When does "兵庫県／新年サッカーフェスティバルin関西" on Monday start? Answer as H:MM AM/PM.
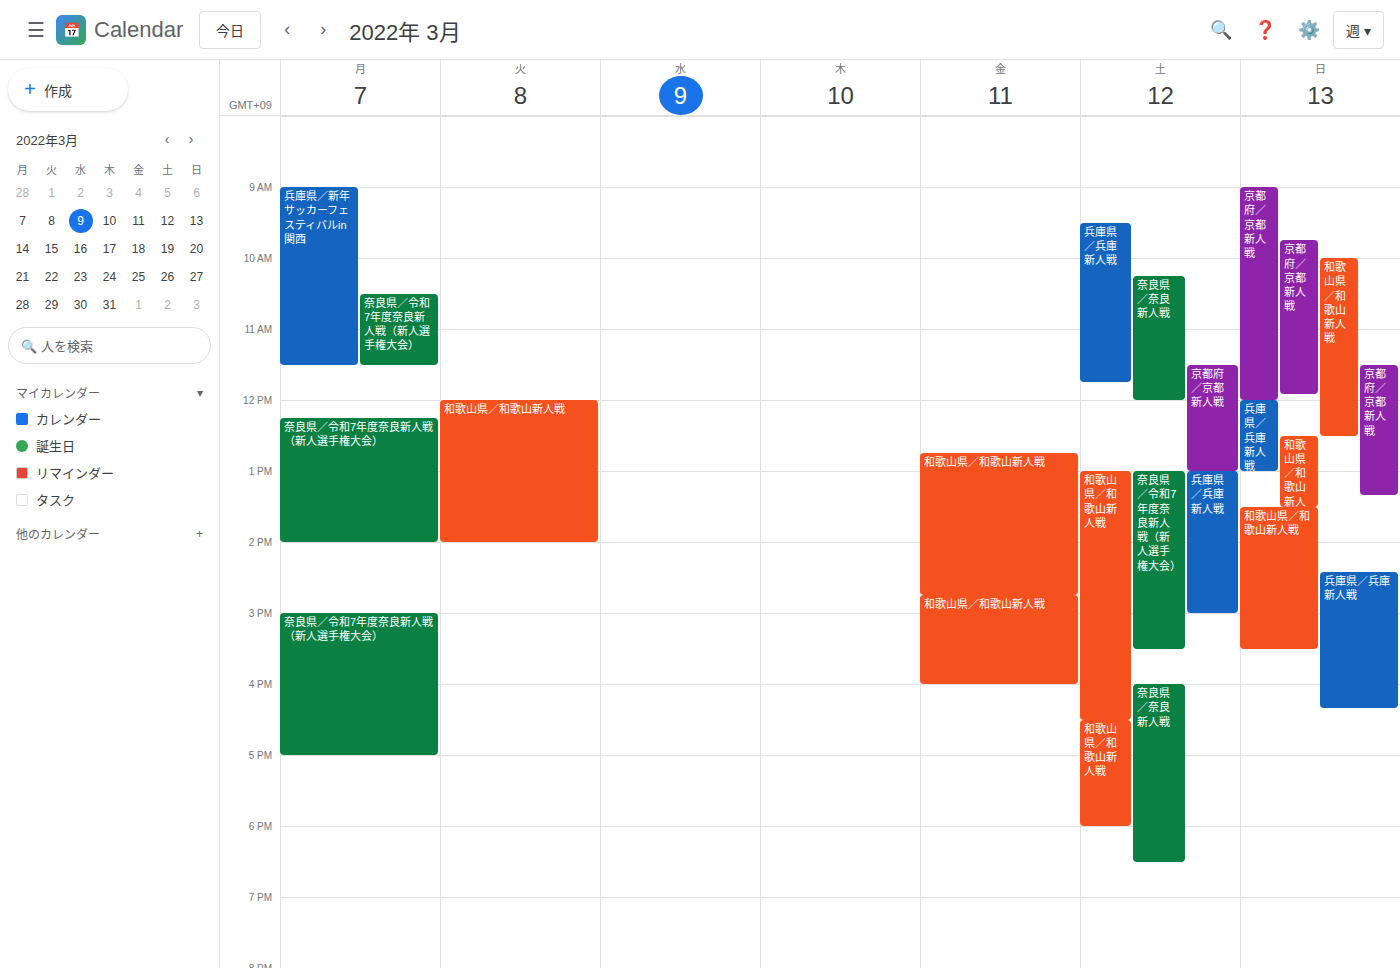
9:00 AM